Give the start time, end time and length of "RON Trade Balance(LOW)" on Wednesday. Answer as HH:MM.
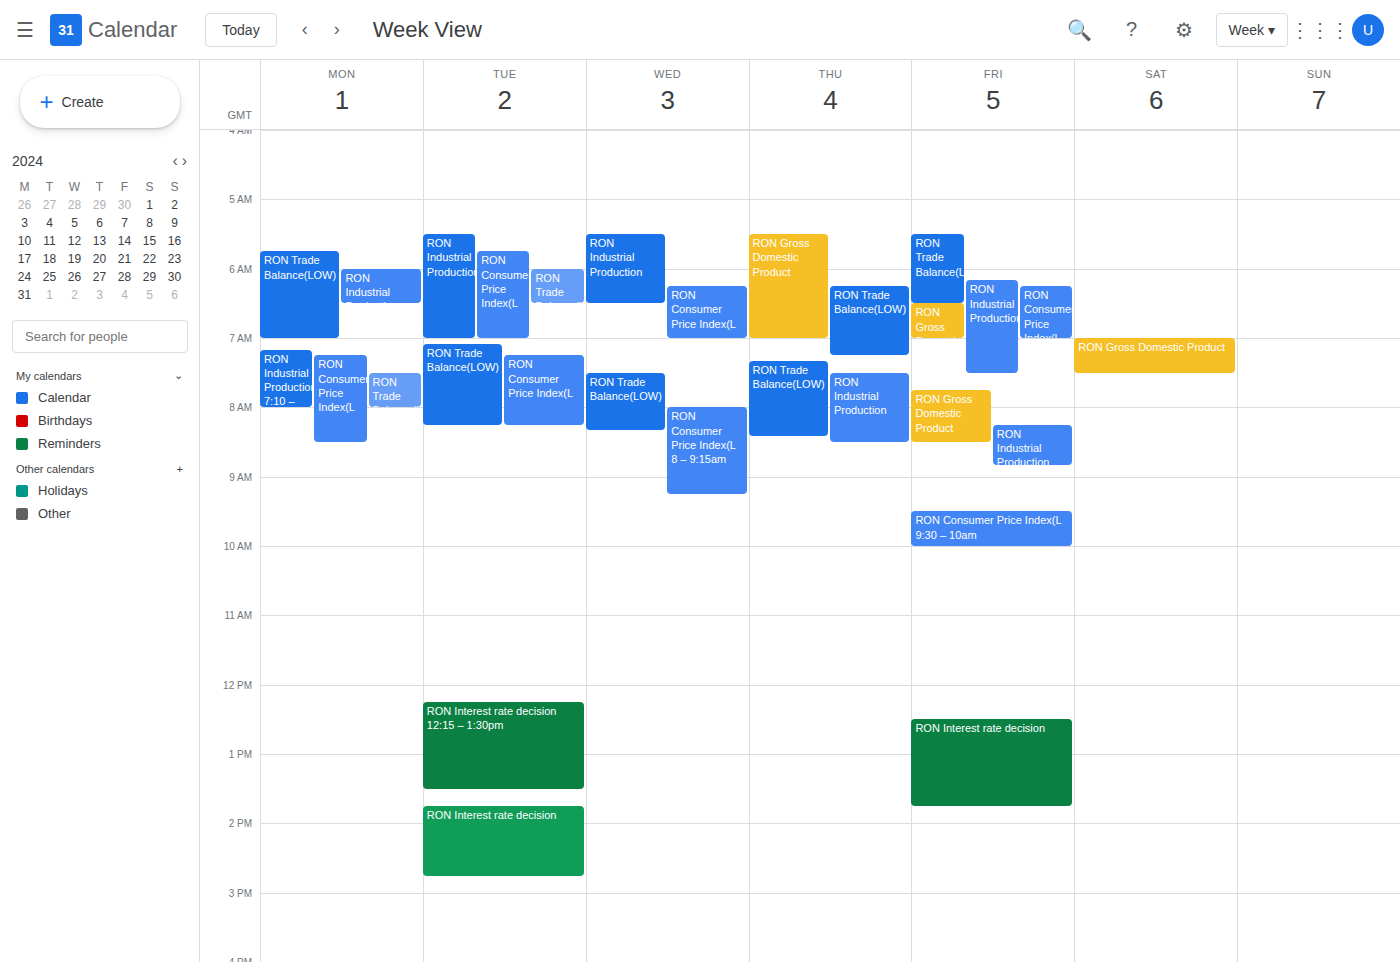
07:30 to 08:20, 50 minutes